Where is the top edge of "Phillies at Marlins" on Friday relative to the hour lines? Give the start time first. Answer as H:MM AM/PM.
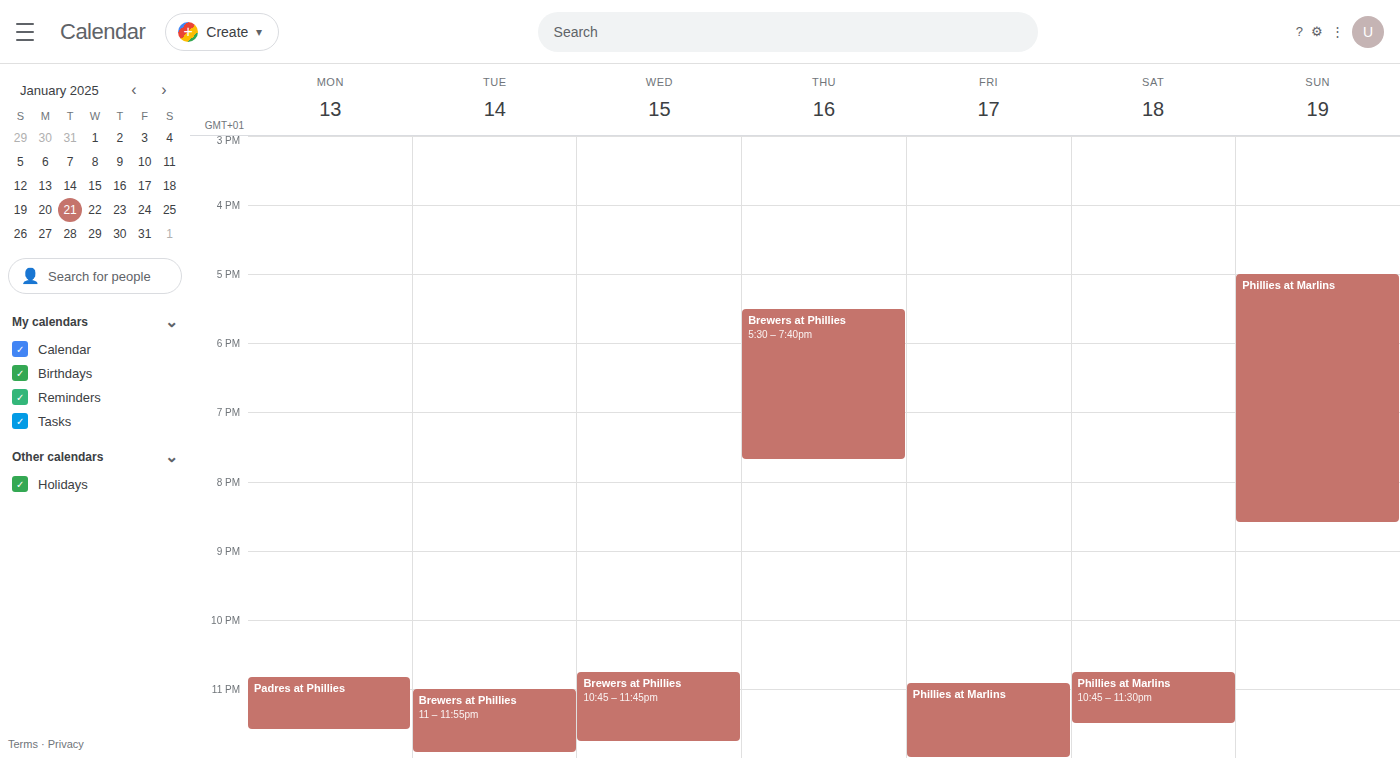
10:55 PM -- neither: 55 minutes below the 10 PM line and 5 minutes above the 11 PM line.